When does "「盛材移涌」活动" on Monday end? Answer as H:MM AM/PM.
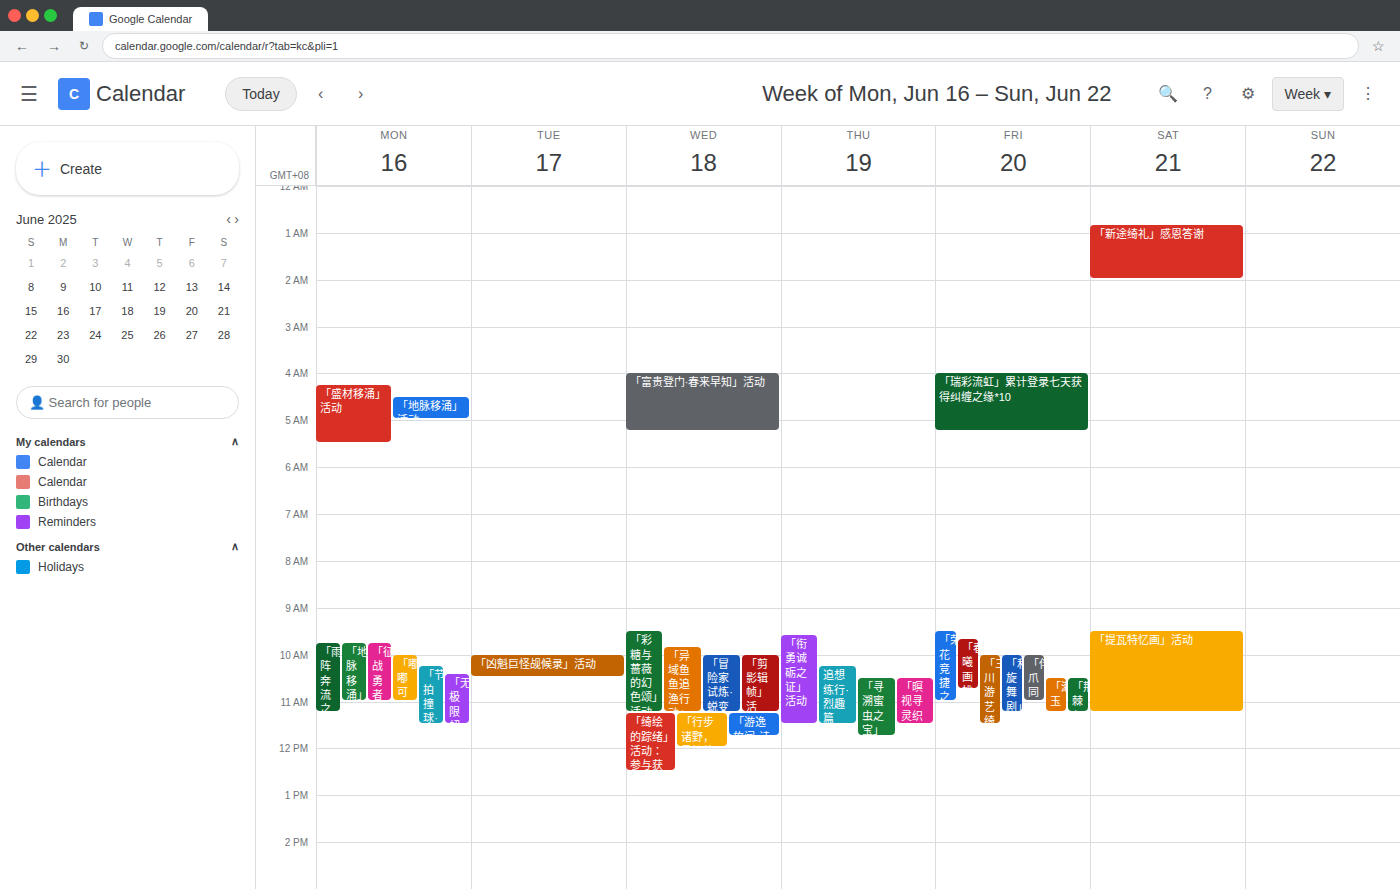
5:30 AM